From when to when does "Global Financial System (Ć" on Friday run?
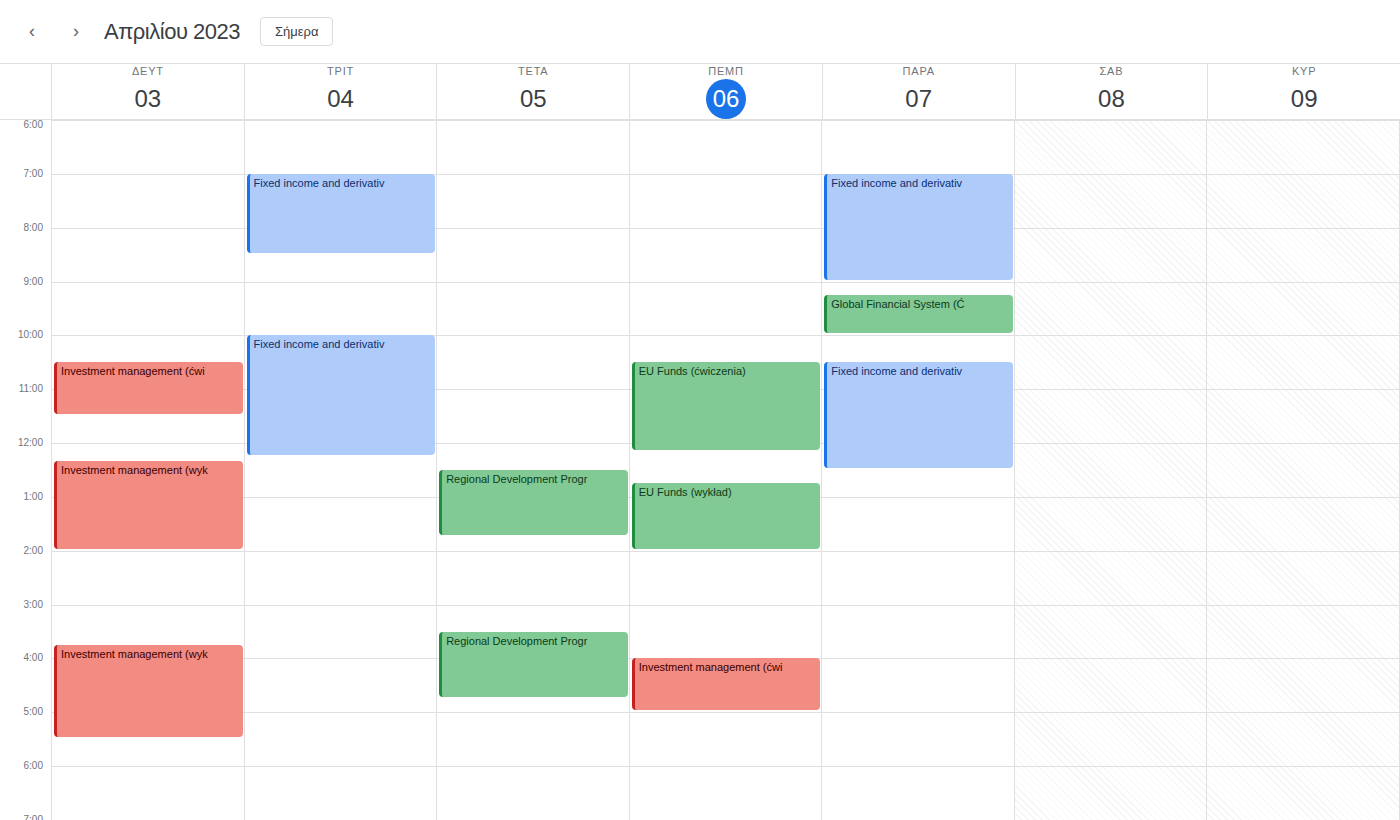
9:15 AM to 10:00 AM